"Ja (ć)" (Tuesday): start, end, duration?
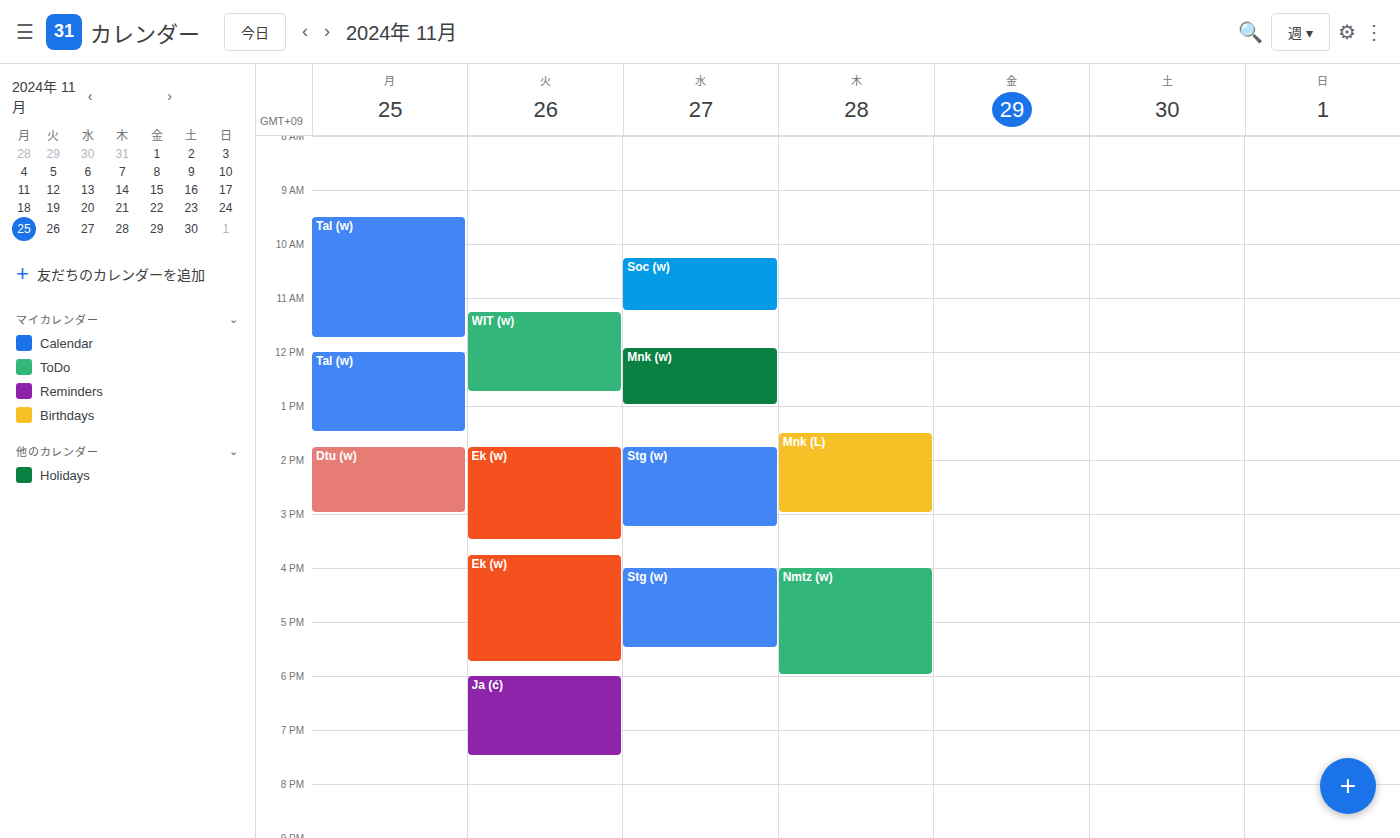
18:00 to 19:30, 1 hour 30 minutes